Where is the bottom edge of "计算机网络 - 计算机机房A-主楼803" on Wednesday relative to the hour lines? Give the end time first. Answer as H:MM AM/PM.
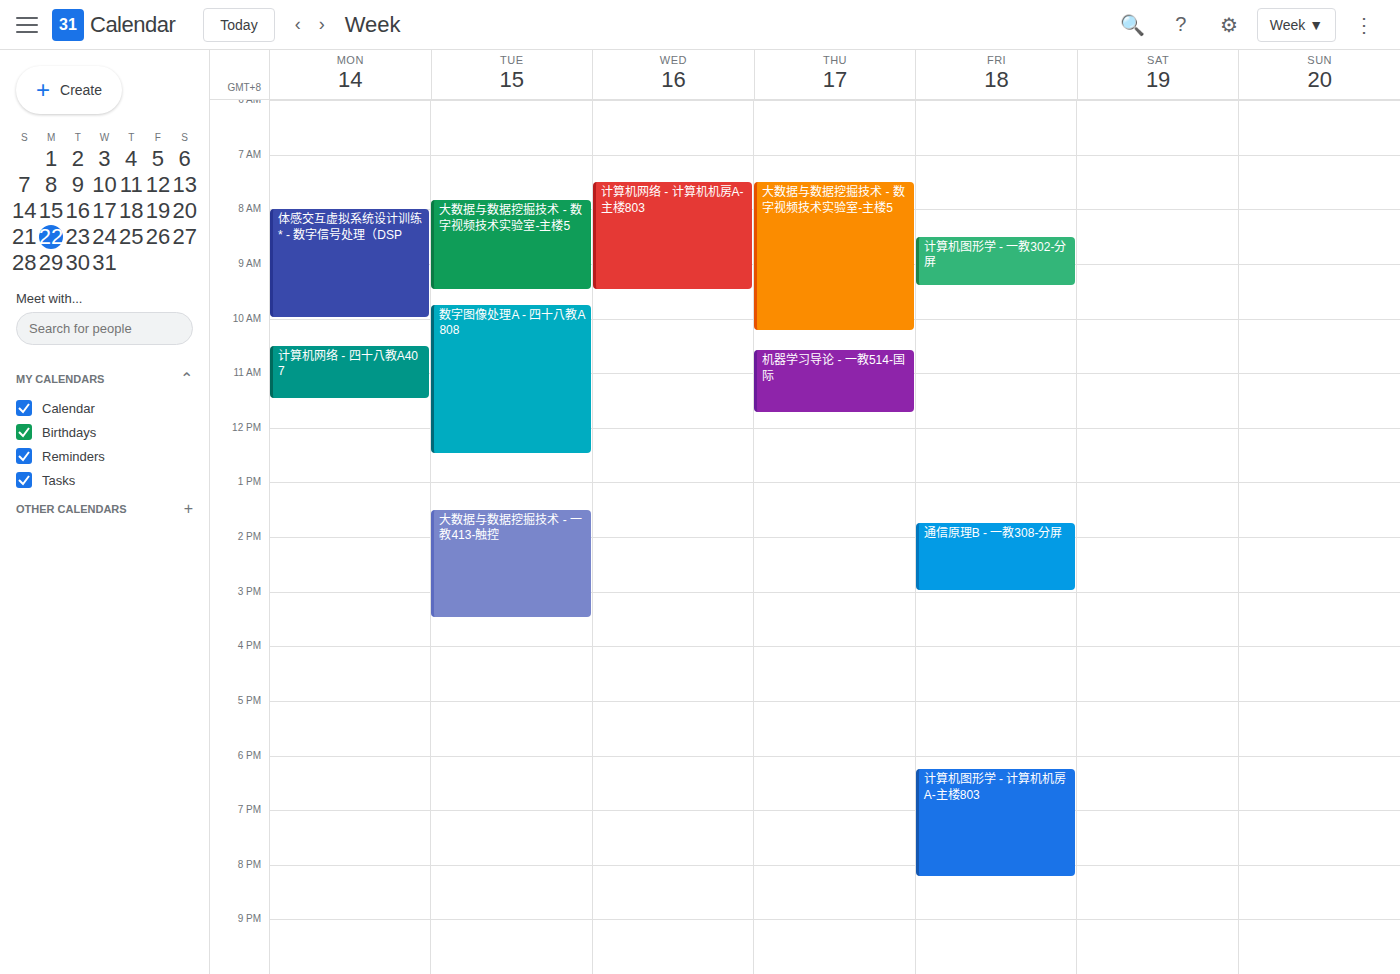
9:30 AM -- halfway between the 9 AM and 10 AM lines.